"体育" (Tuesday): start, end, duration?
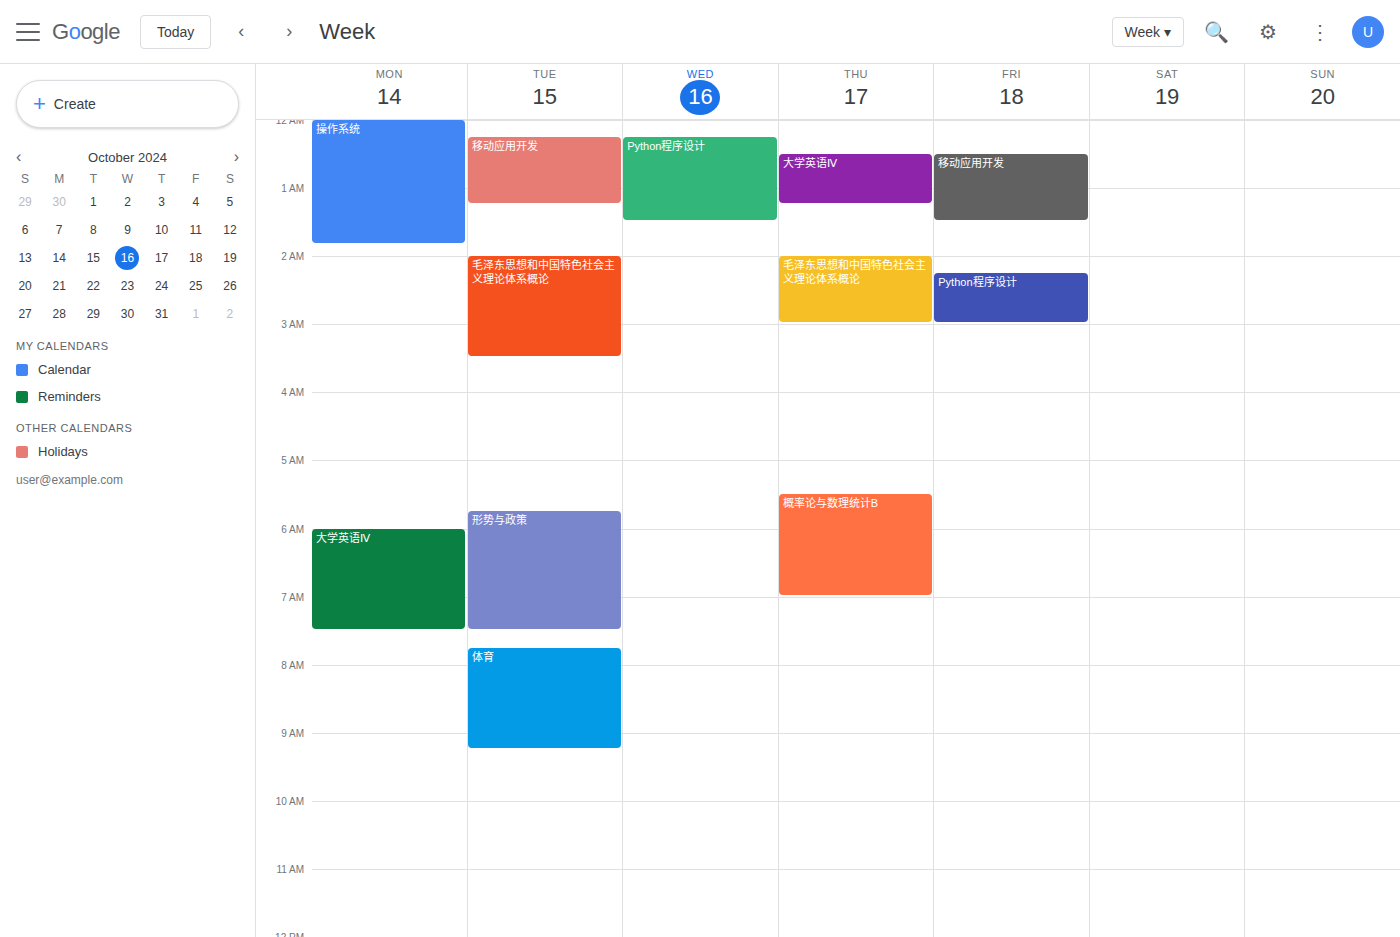
7:45 AM to 9:15 AM, 1 hour 30 minutes